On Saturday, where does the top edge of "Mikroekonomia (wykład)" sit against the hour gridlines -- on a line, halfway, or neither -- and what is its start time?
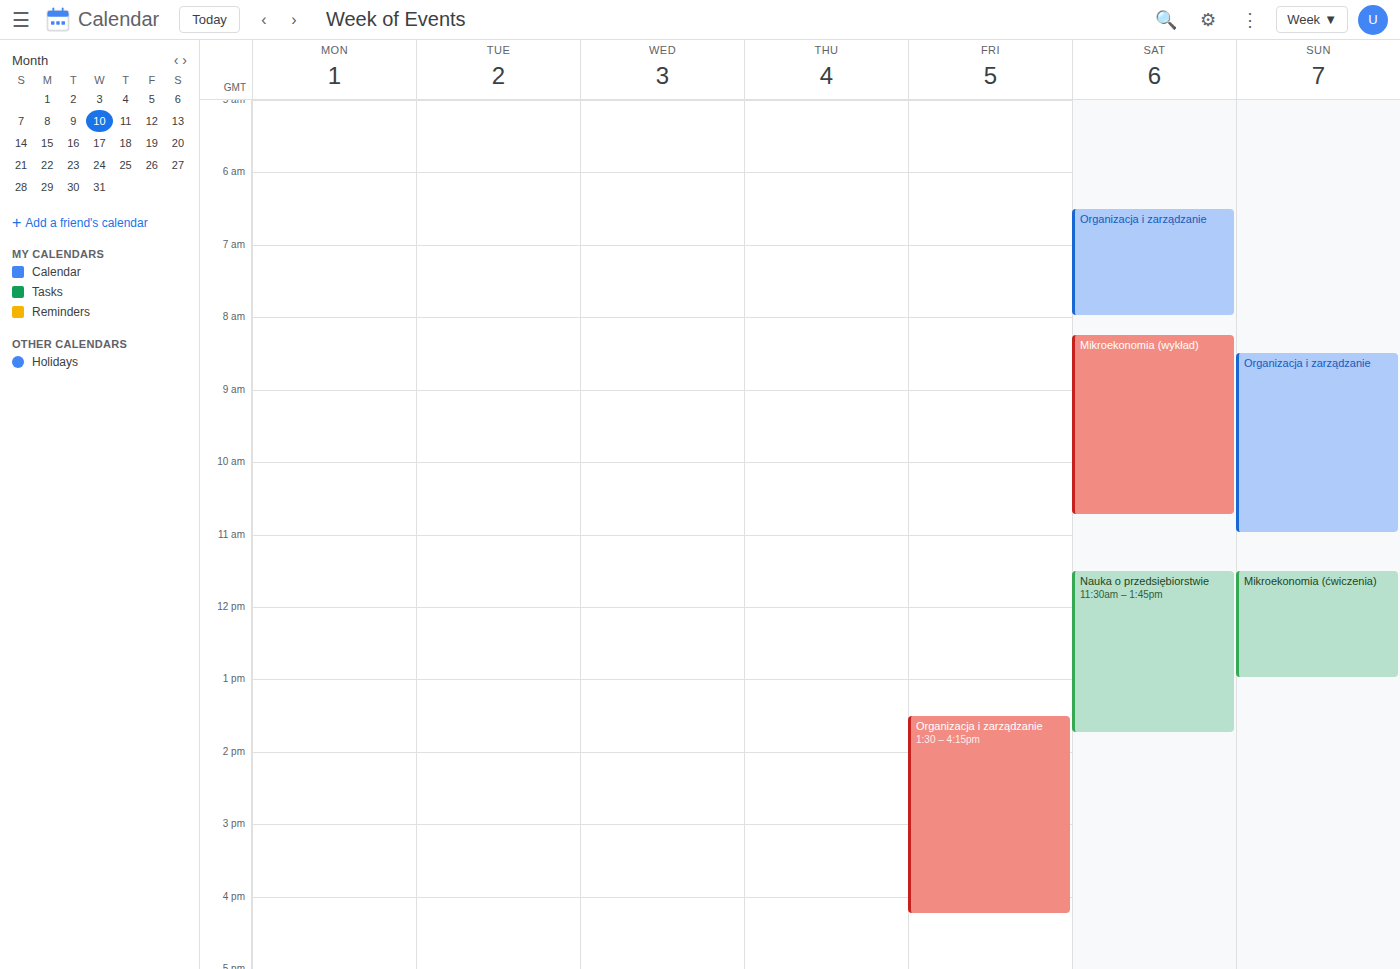
8:15 AM -- neither: a quarter of the way from the 8 AM line to the 9 AM line.